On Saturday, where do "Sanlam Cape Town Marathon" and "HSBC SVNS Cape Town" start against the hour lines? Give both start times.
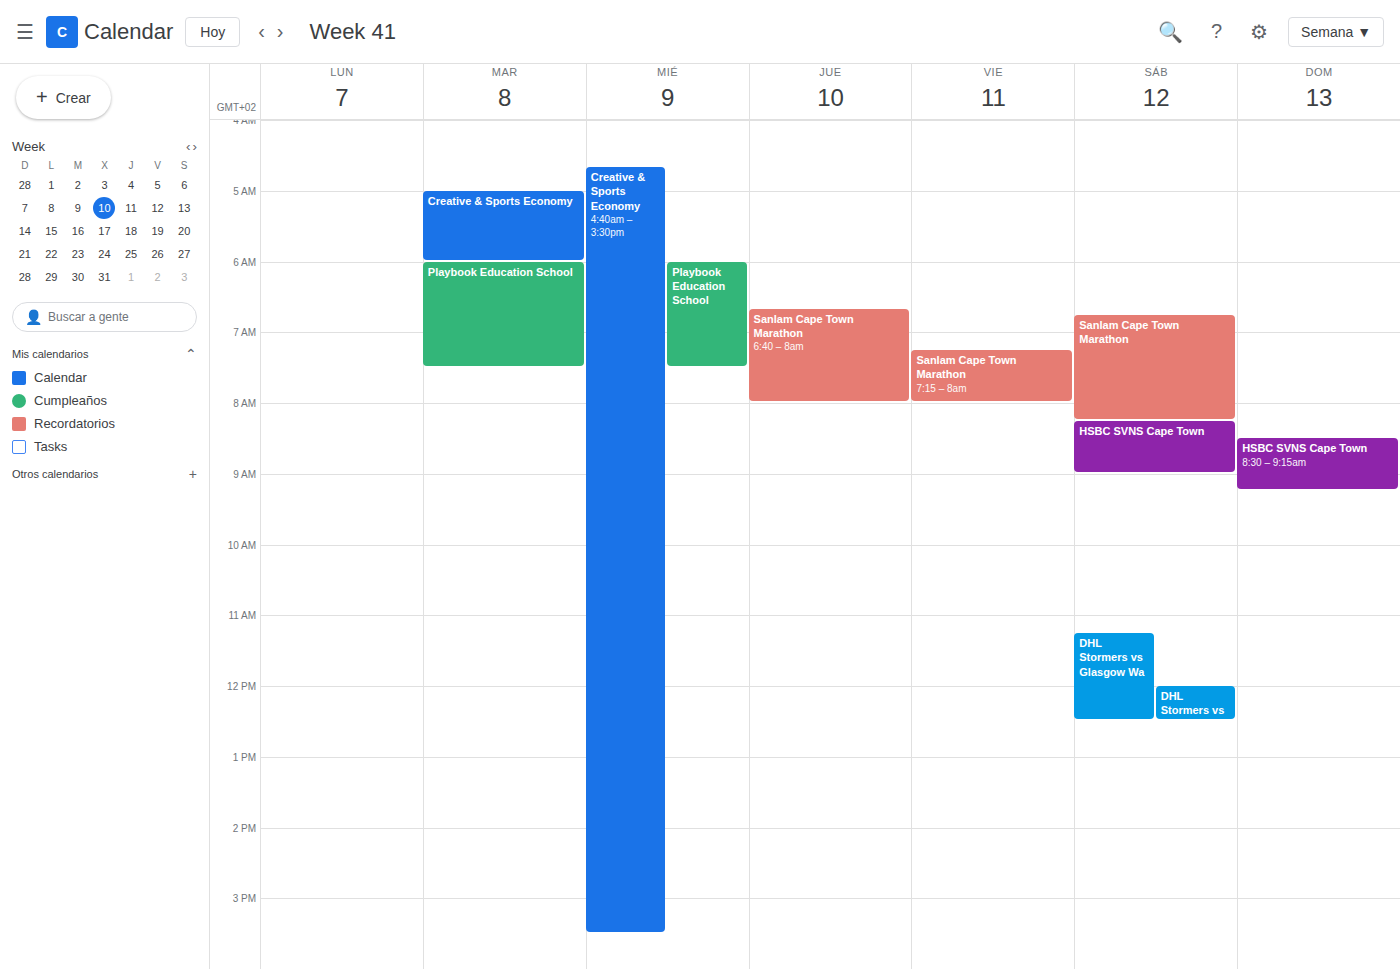
"Sanlam Cape Town Marathon": 6:45 AM, neither: three quarters of the way from the 6 AM line to the 7 AM line. "HSBC SVNS Cape Town": 8:15 AM, neither: a quarter of the way from the 8 AM line to the 9 AM line.